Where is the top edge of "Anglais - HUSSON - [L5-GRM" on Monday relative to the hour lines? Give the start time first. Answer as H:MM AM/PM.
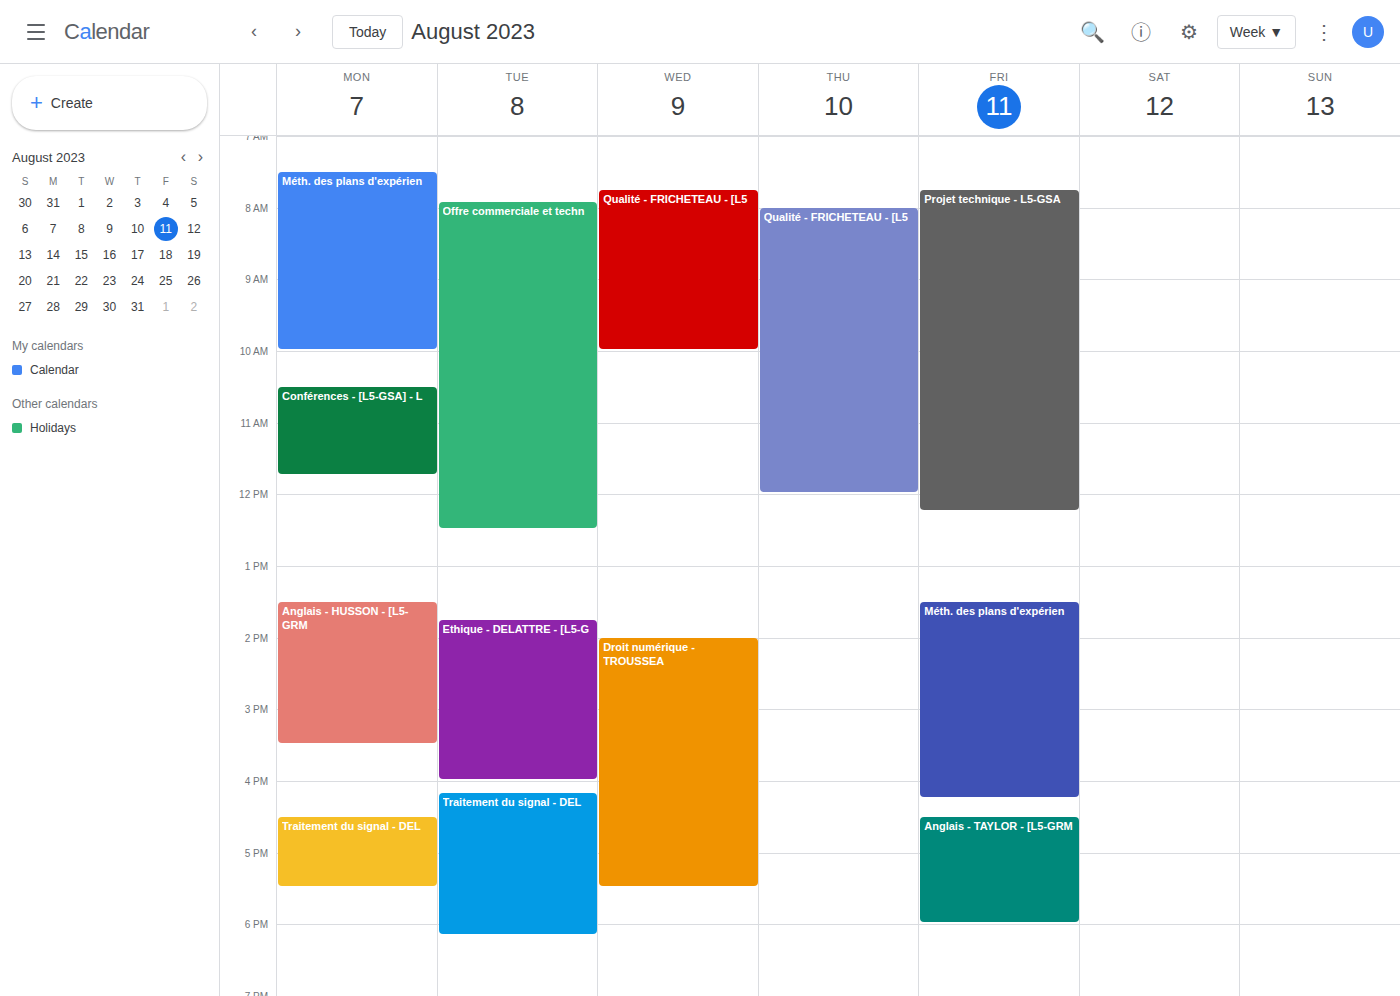
1:30 PM -- halfway between the 1 PM and 2 PM lines.